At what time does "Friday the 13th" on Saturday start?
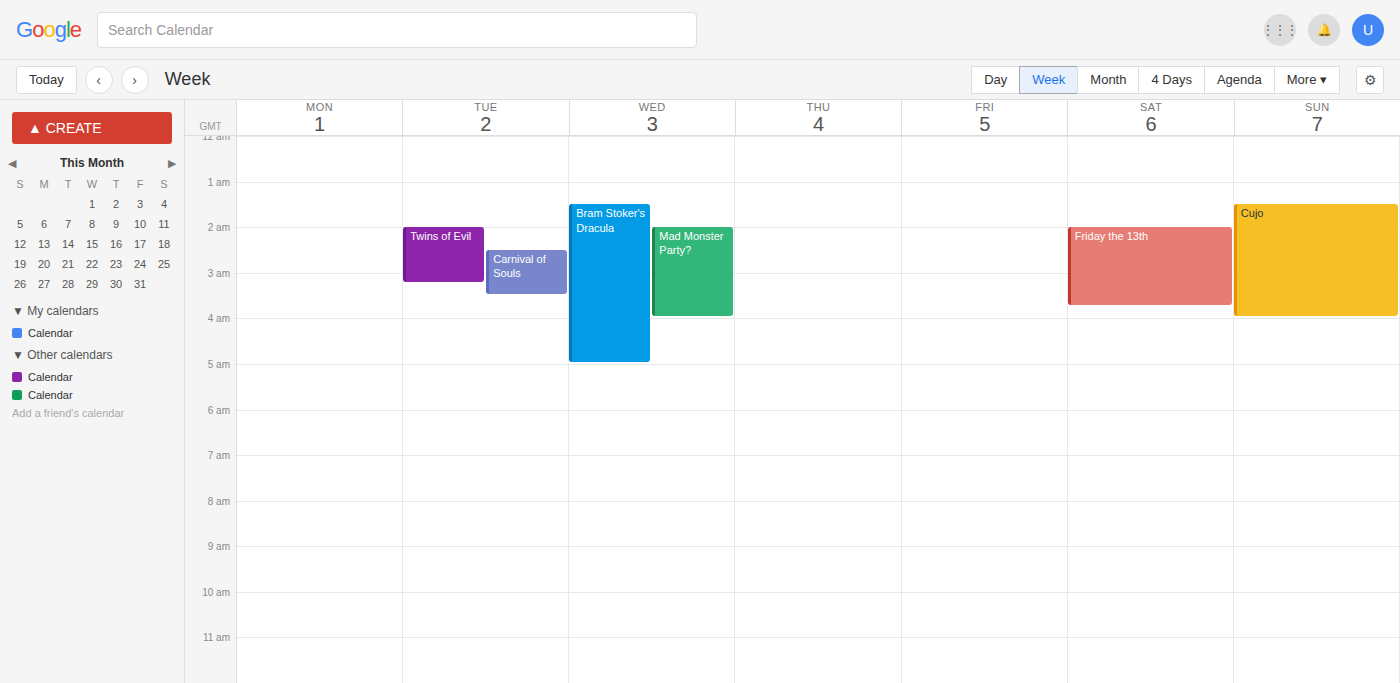
2:00 AM